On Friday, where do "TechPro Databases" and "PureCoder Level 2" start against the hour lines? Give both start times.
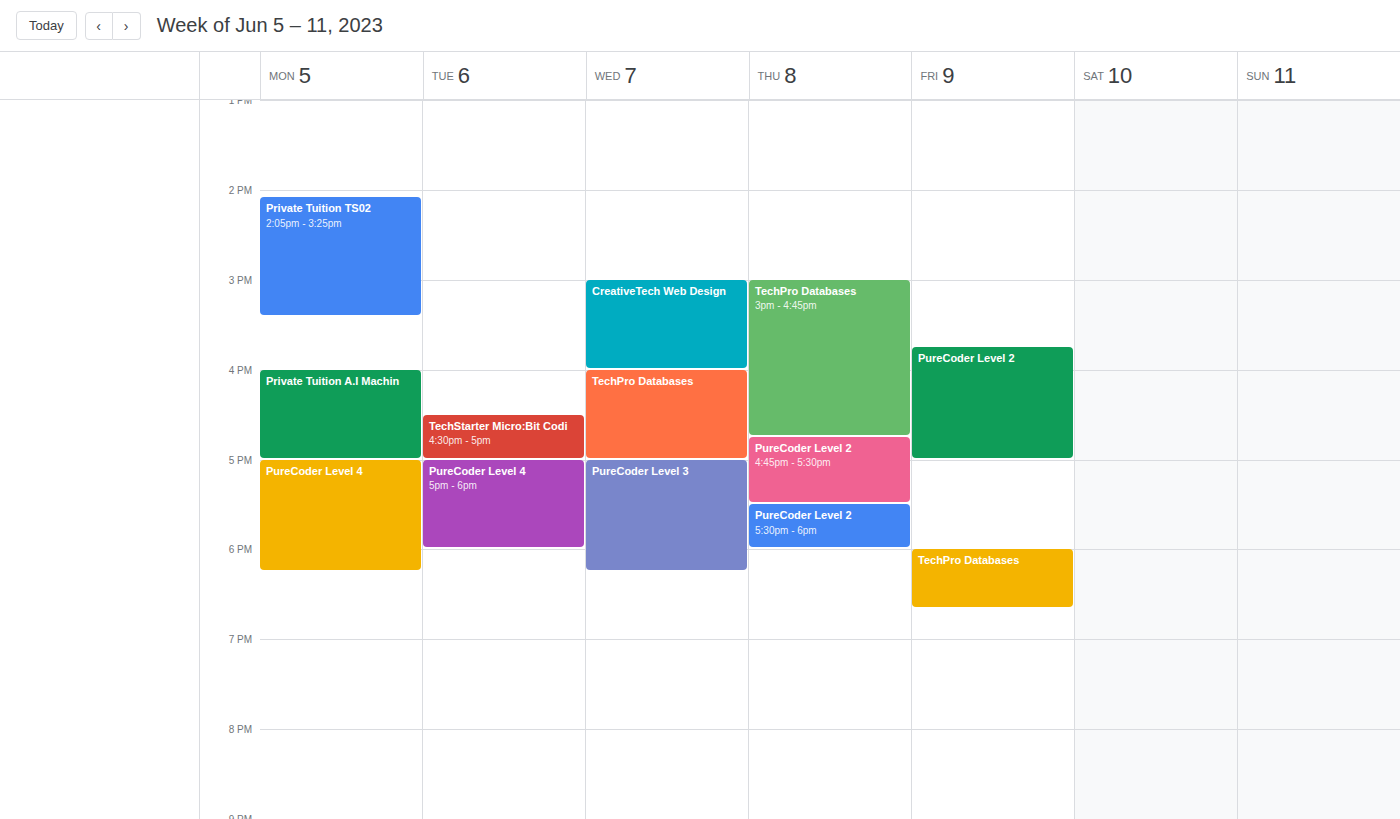
"TechPro Databases": 6:00 PM, exactly on the 6 PM line. "PureCoder Level 2": 3:45 PM, neither: three quarters of the way from the 3 PM line to the 4 PM line.